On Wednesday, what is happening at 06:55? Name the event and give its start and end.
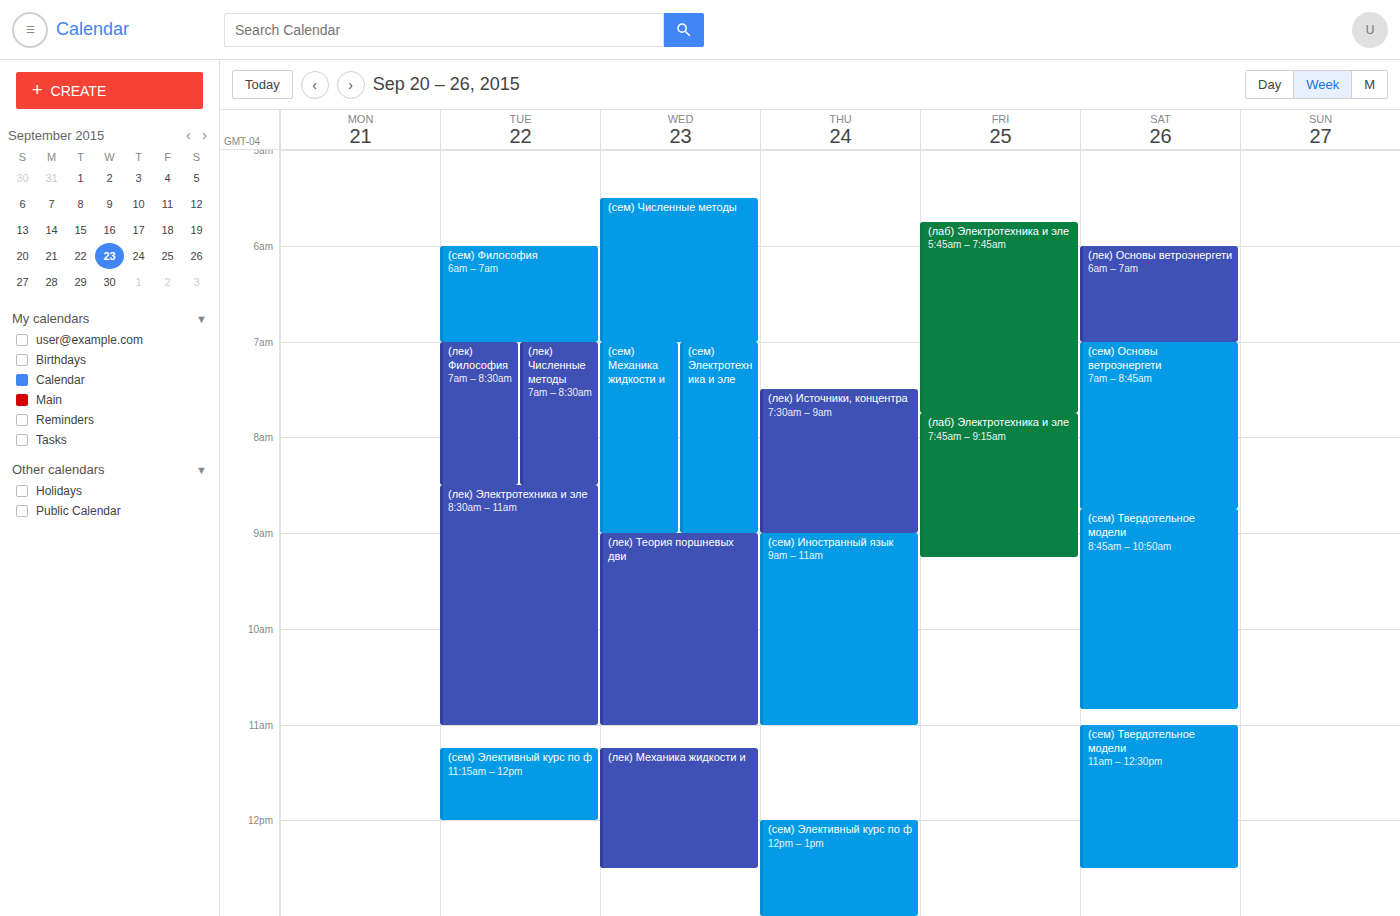
"(сем) Численные методы", 05:30 to 07:00